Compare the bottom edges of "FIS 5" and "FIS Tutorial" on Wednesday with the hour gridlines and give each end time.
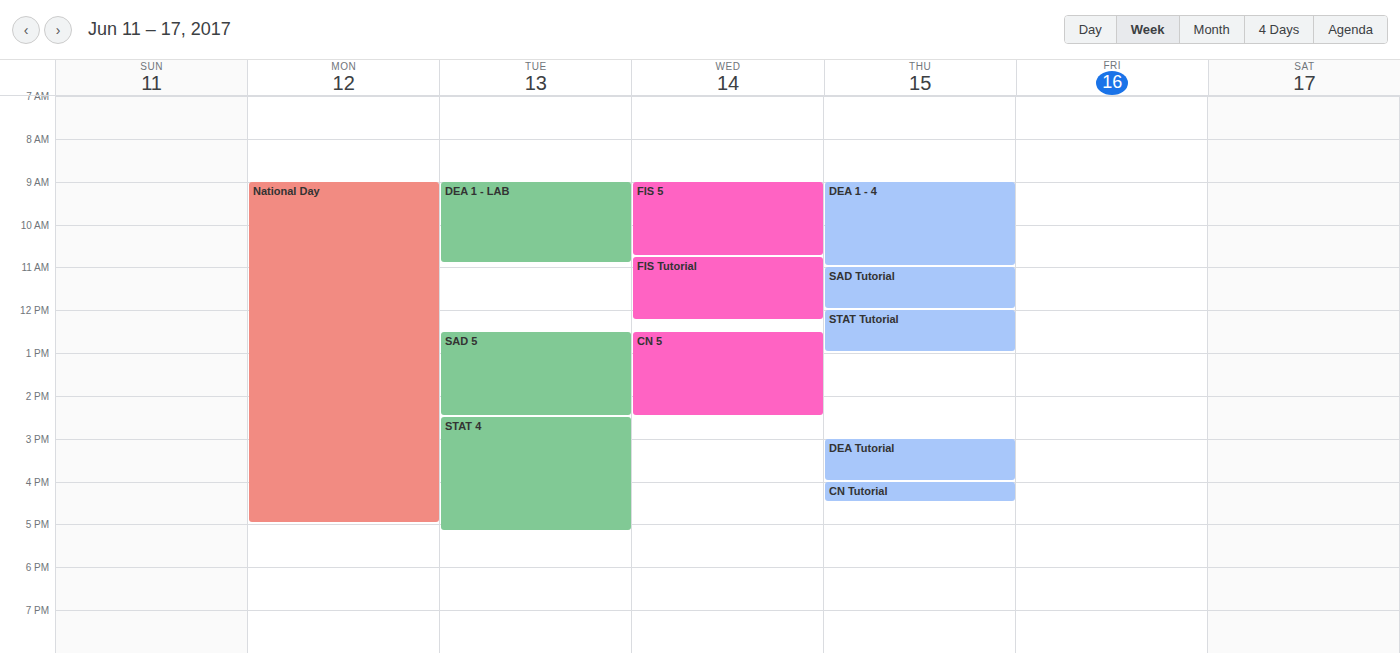
"FIS 5": 10:45, neither: three quarters of the way from the 10:00 line to the 11:00 line. "FIS Tutorial": 12:15, neither: a quarter of the way from the 12:00 line to the 13:00 line.